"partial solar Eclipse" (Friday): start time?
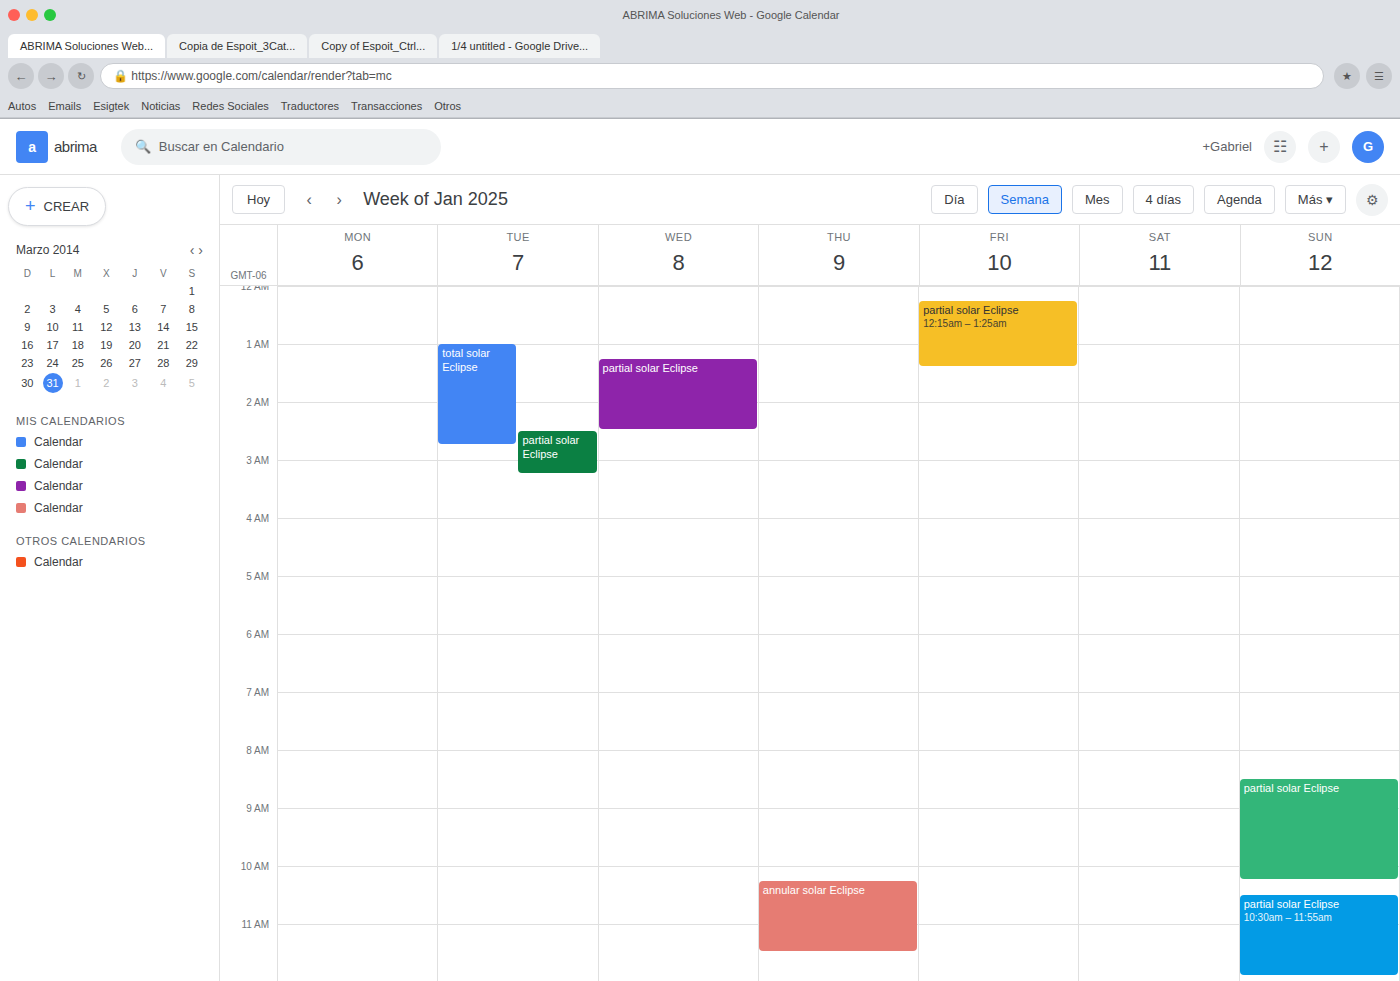
00:15